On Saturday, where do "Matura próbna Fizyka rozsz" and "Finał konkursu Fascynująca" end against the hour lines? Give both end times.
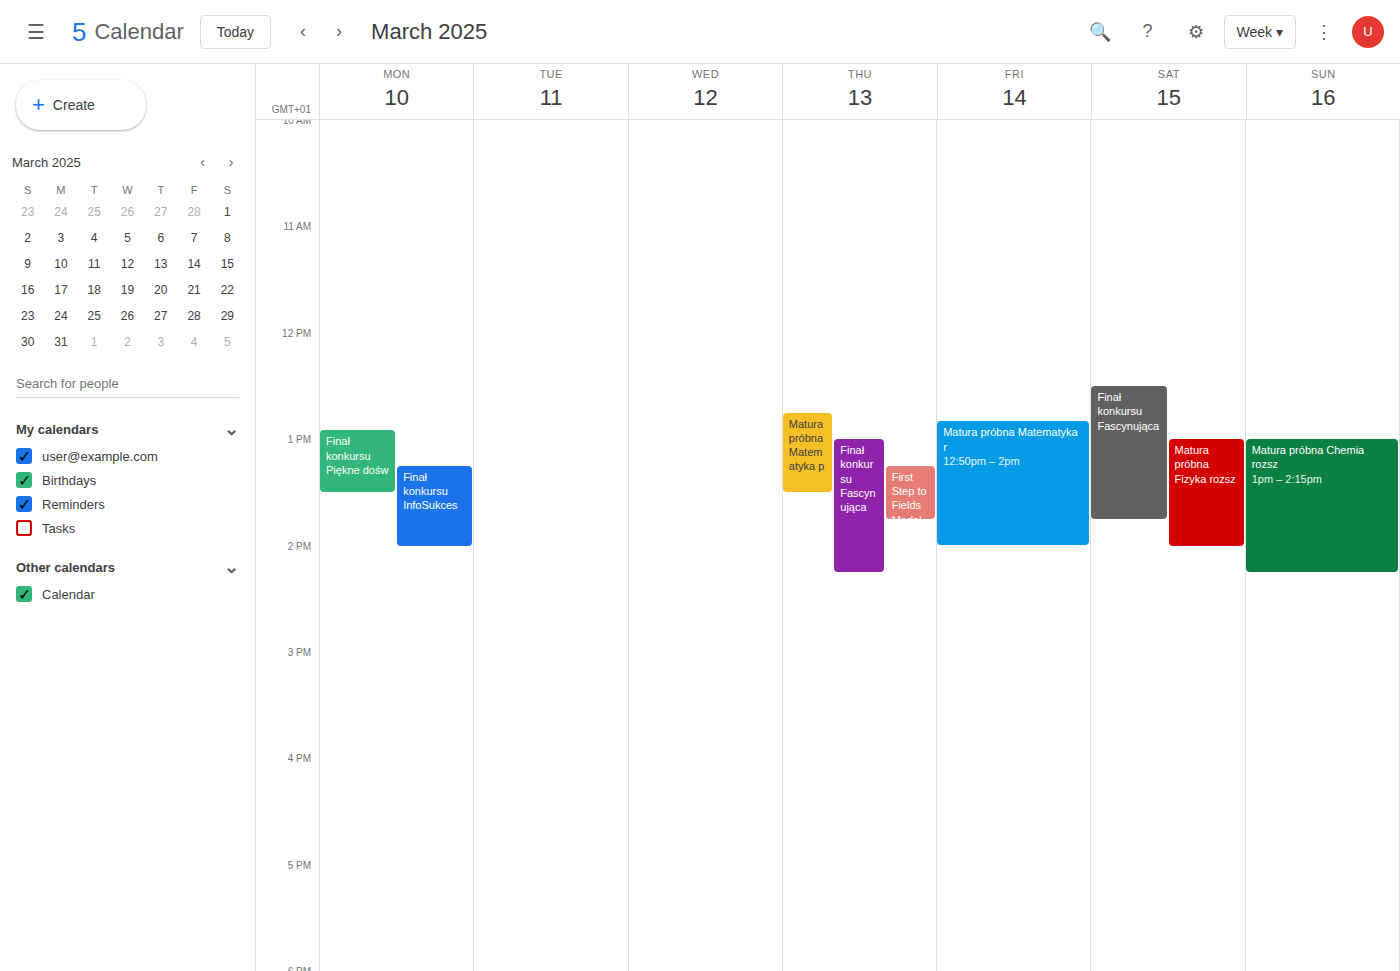
"Matura próbna Fizyka rozsz": 14:00, exactly on the 14:00 line. "Finał konkursu Fascynująca": 13:45, neither: three quarters of the way from the 13:00 line to the 14:00 line.